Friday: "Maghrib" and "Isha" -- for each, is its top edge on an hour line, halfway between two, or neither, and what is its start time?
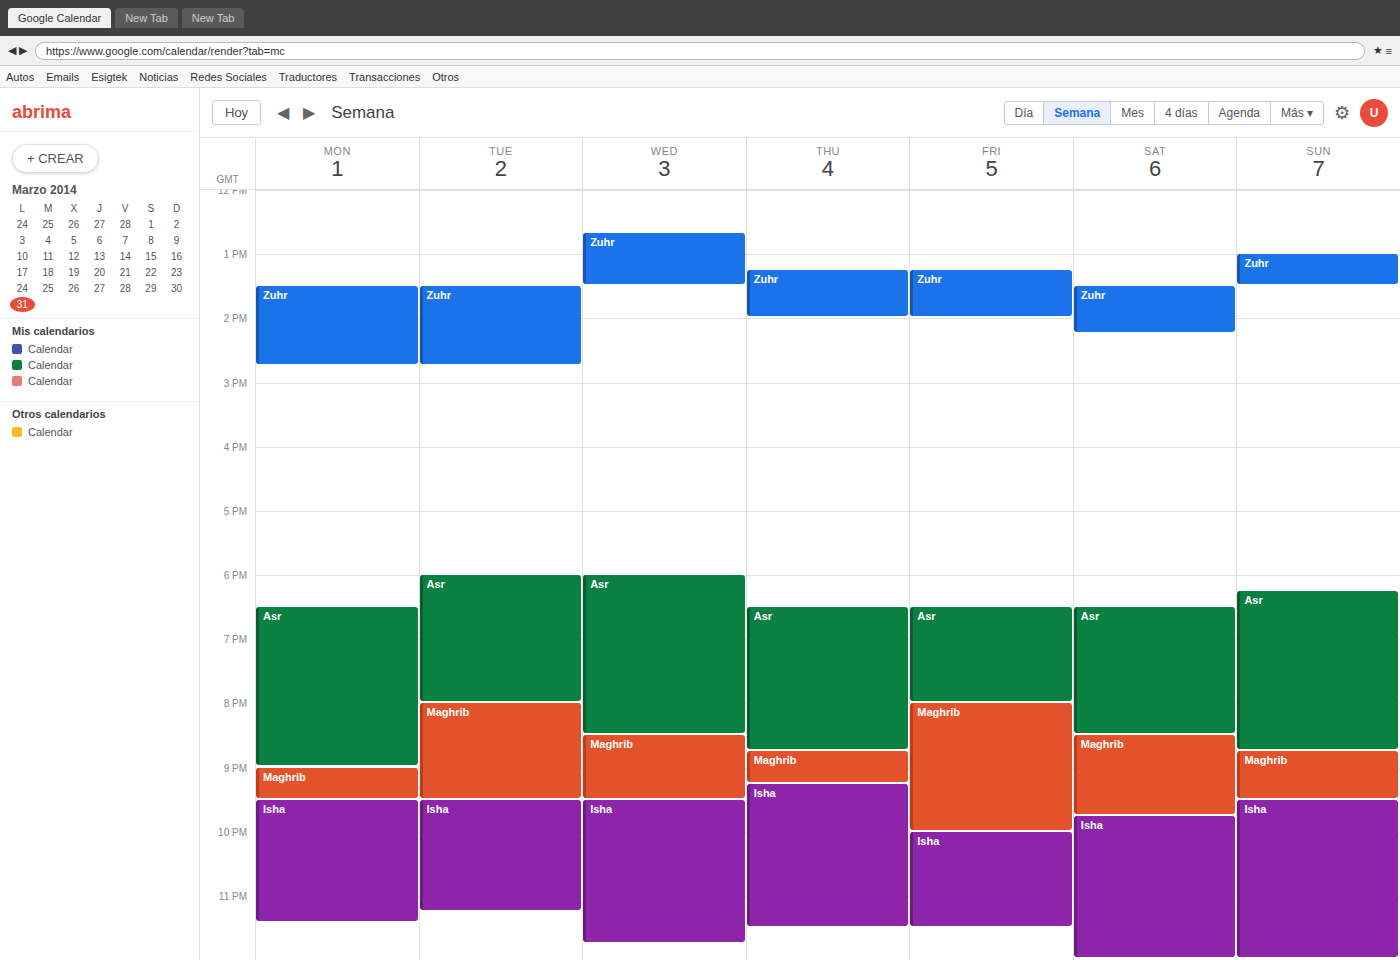
"Maghrib": 8:00 PM, exactly on the 8 PM line. "Isha": 10:00 PM, exactly on the 10 PM line.